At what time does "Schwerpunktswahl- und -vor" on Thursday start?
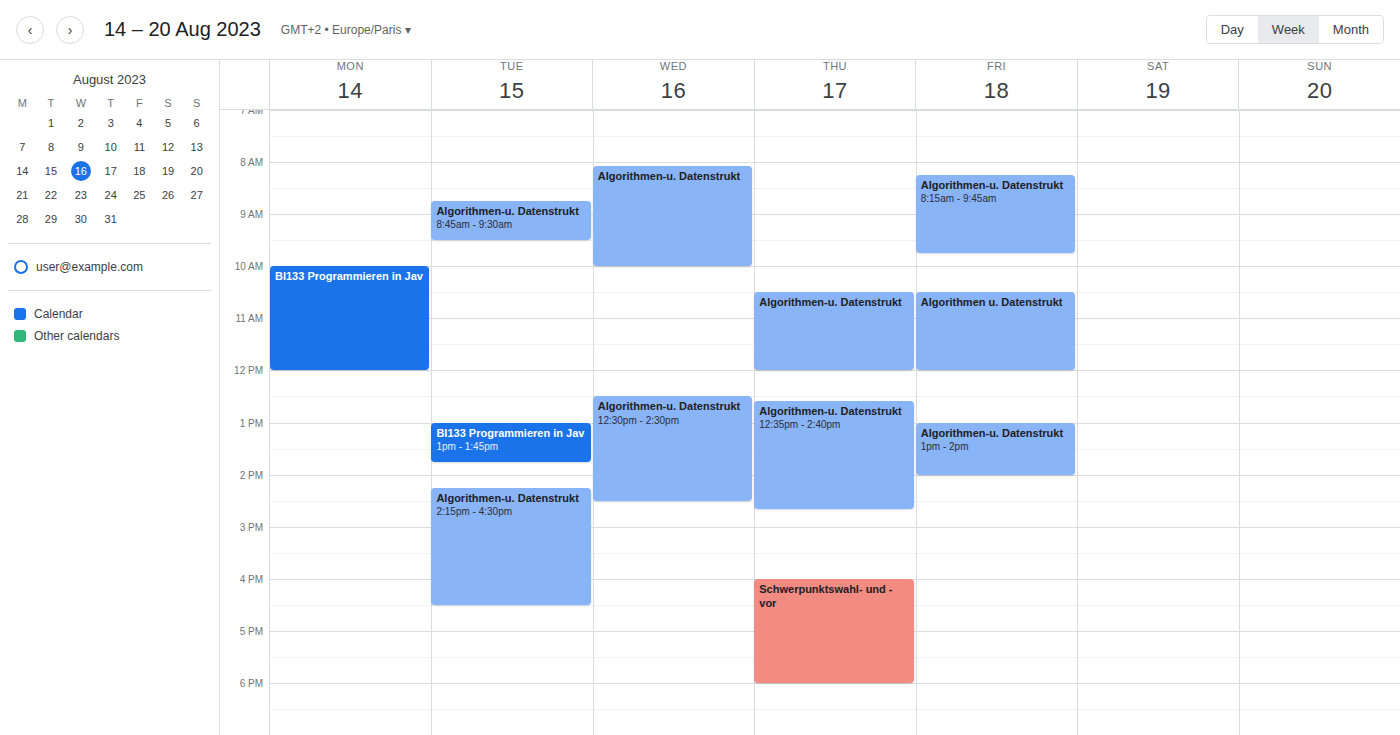
4:00 PM